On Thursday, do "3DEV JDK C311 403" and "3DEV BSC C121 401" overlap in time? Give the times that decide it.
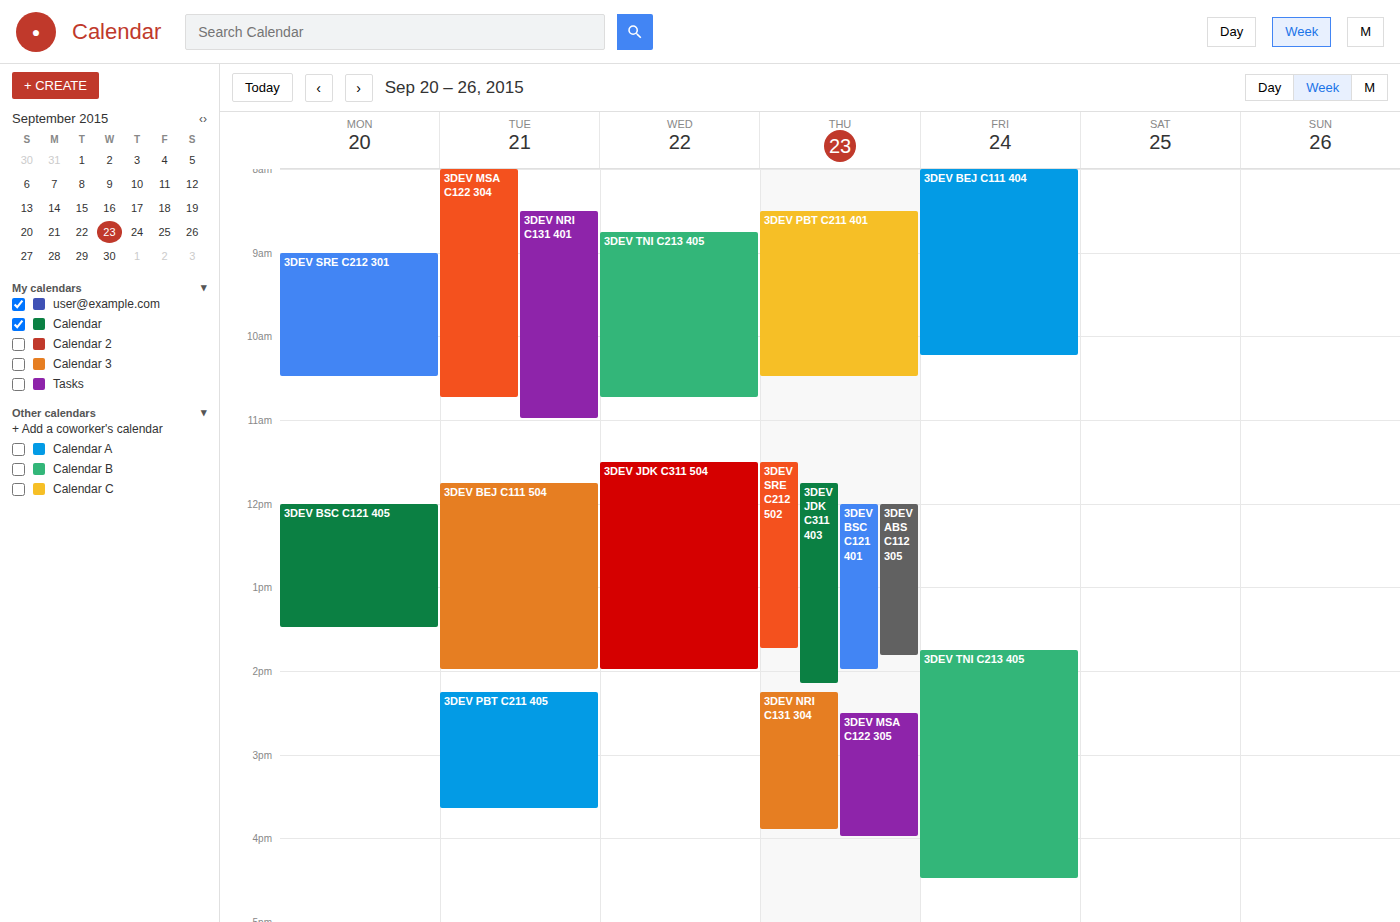
"3DEV BSC C121 401" runs 12:00 PM to 2:00 PM, inside "3DEV JDK C311 403" -- they overlap.